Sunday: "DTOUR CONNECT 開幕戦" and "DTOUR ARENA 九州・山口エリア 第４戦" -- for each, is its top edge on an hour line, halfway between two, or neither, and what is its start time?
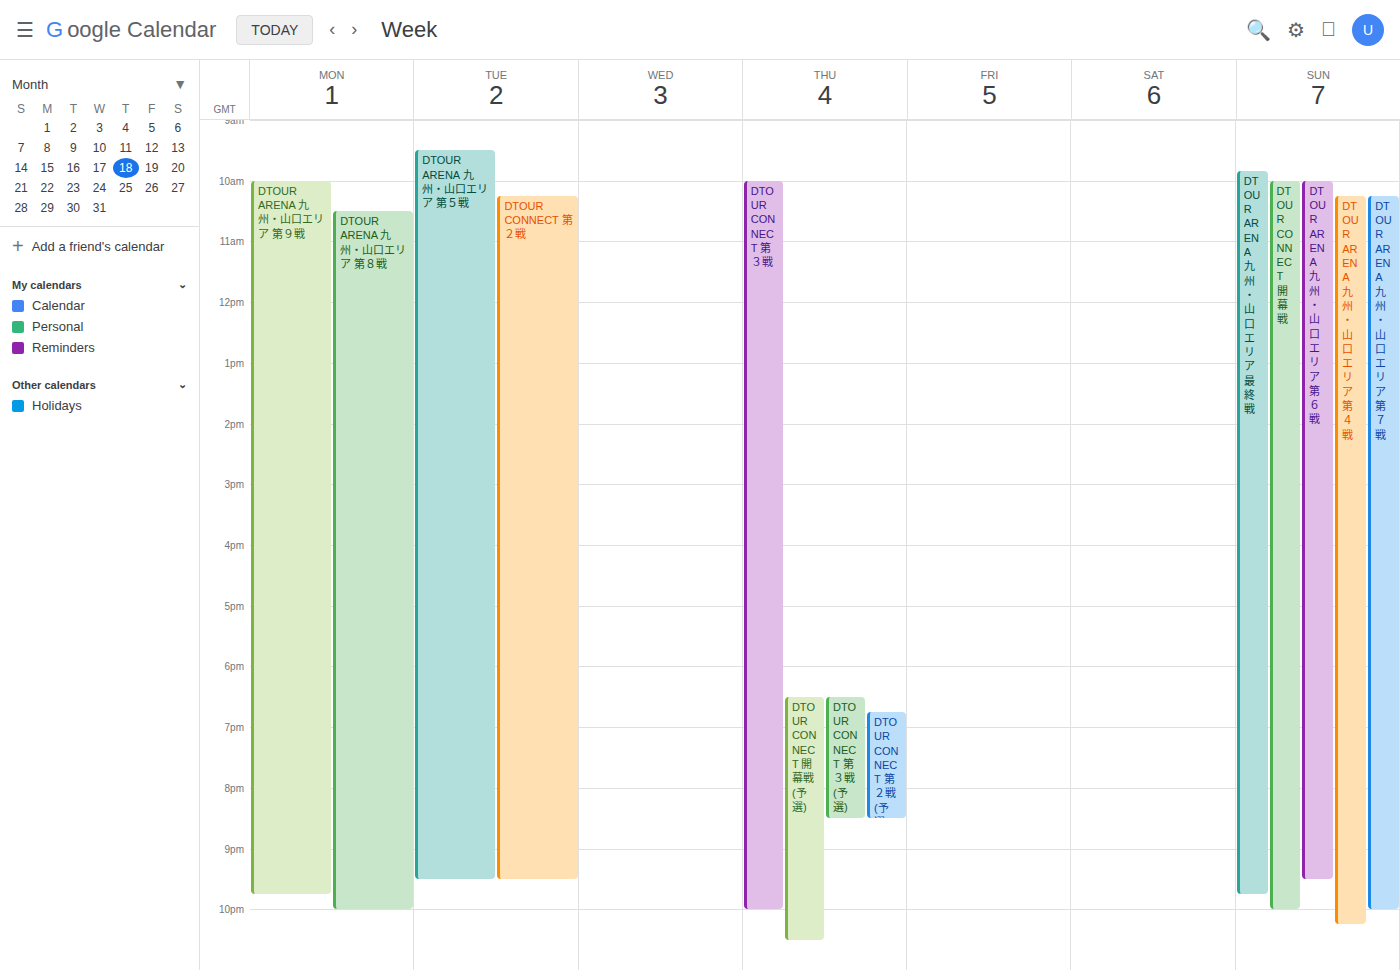
"DTOUR CONNECT 開幕戦": 10:00 AM, exactly on the 10 AM line. "DTOUR ARENA 九州・山口エリア 第４戦": 10:15 AM, neither: a quarter of the way from the 10 AM line to the 11 AM line.